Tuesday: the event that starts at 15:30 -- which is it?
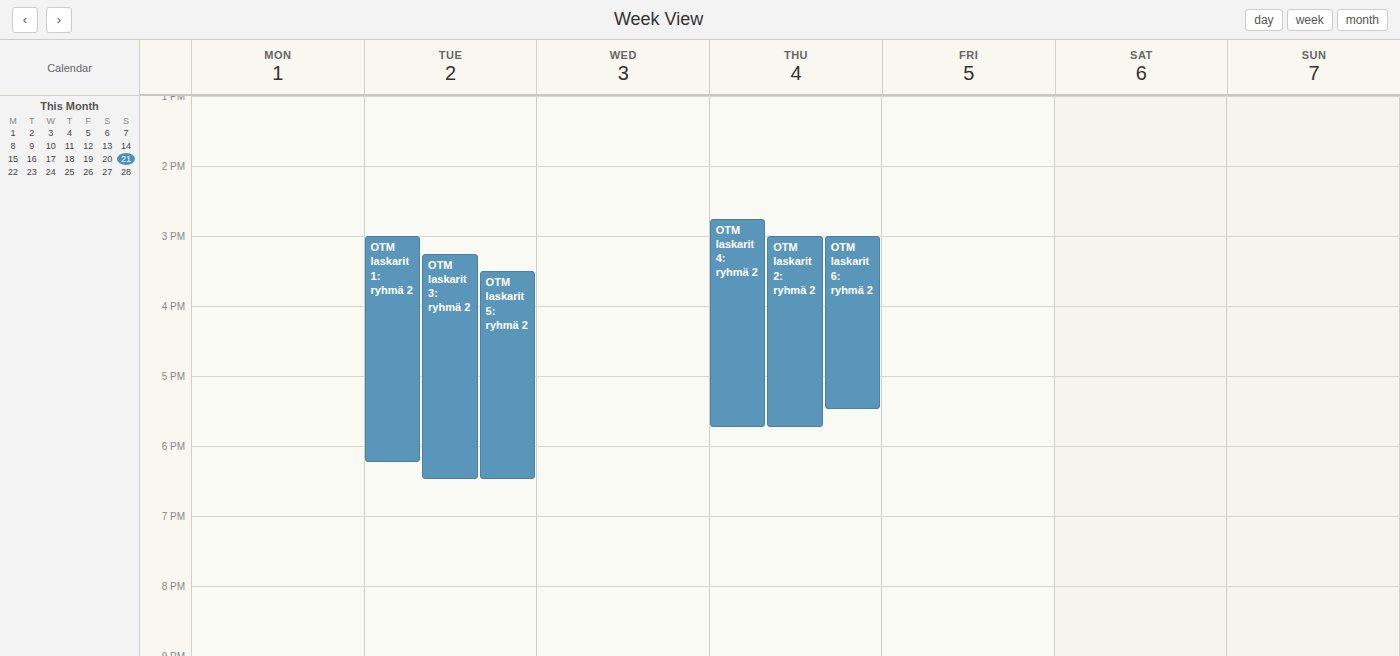
"OTM laskarit 5: ryhmä 2"